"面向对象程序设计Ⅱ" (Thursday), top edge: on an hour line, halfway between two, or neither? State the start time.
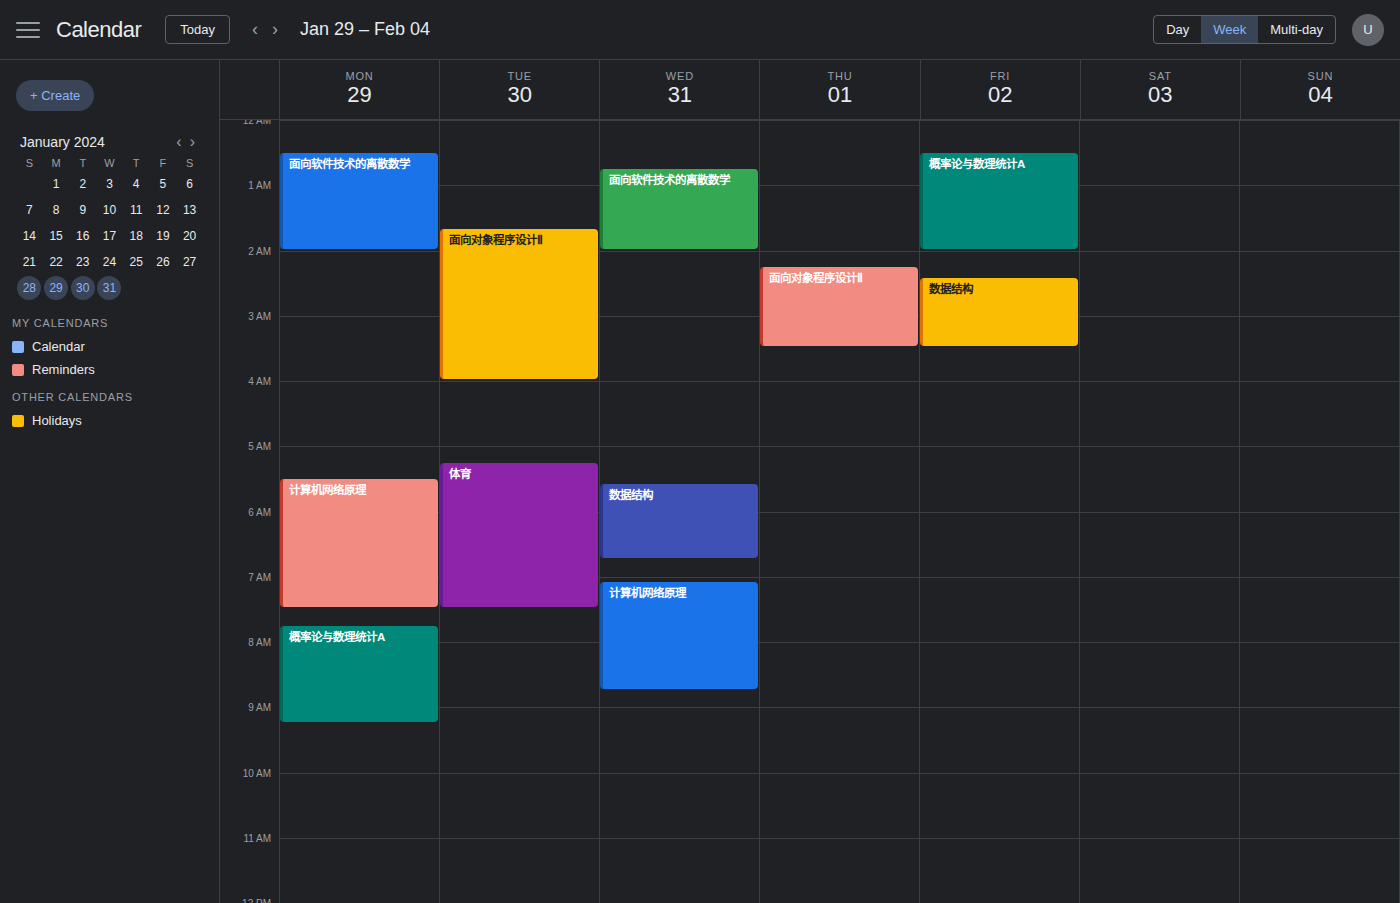
02:15 -- neither: a quarter of the way from the 02:00 line to the 03:00 line.